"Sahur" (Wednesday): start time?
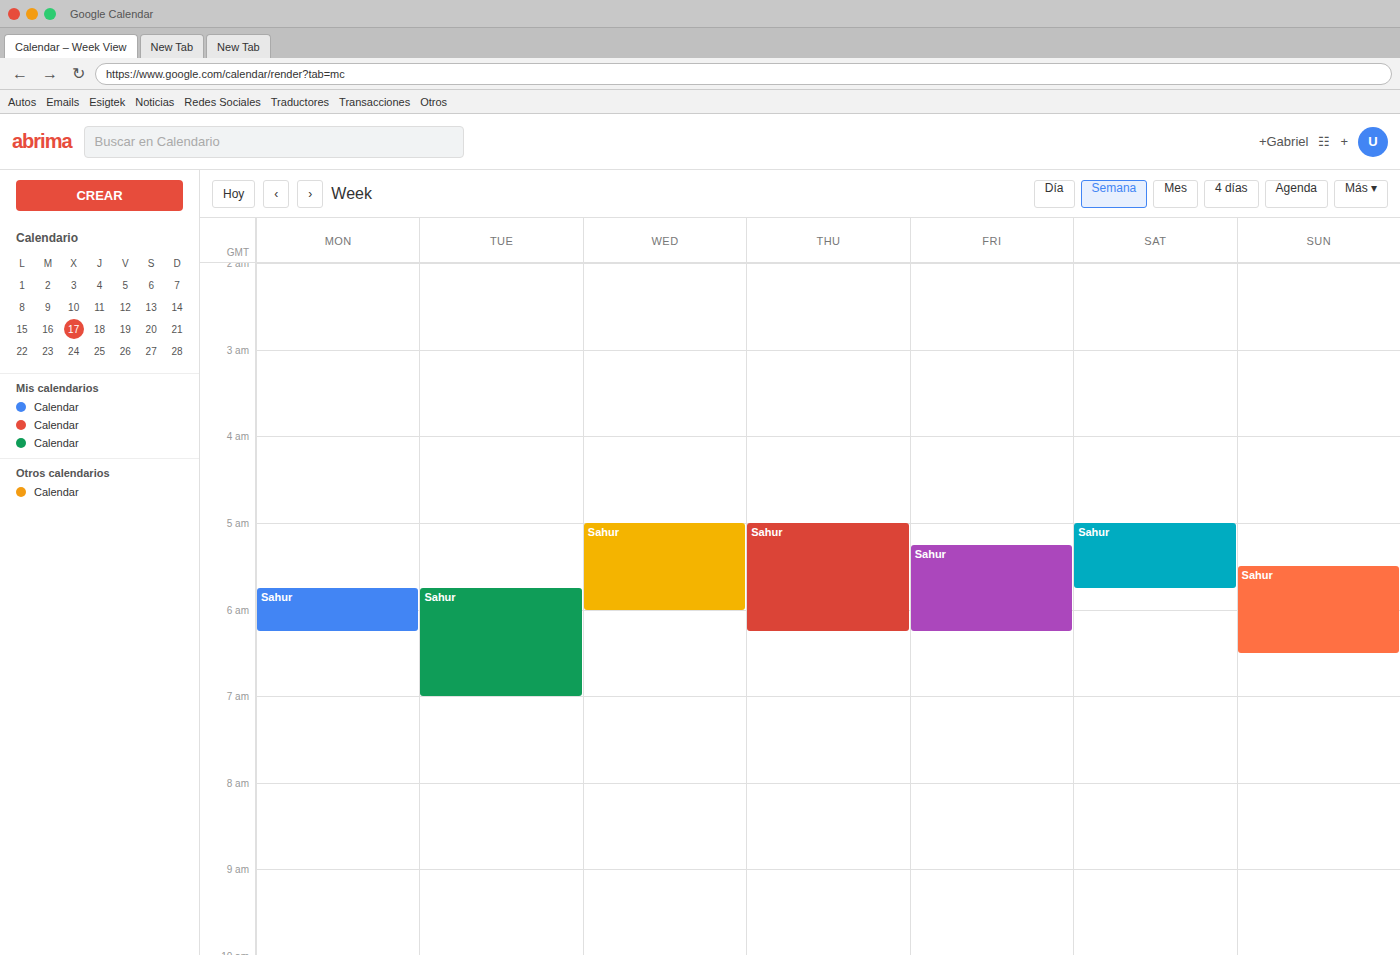
5:00 AM